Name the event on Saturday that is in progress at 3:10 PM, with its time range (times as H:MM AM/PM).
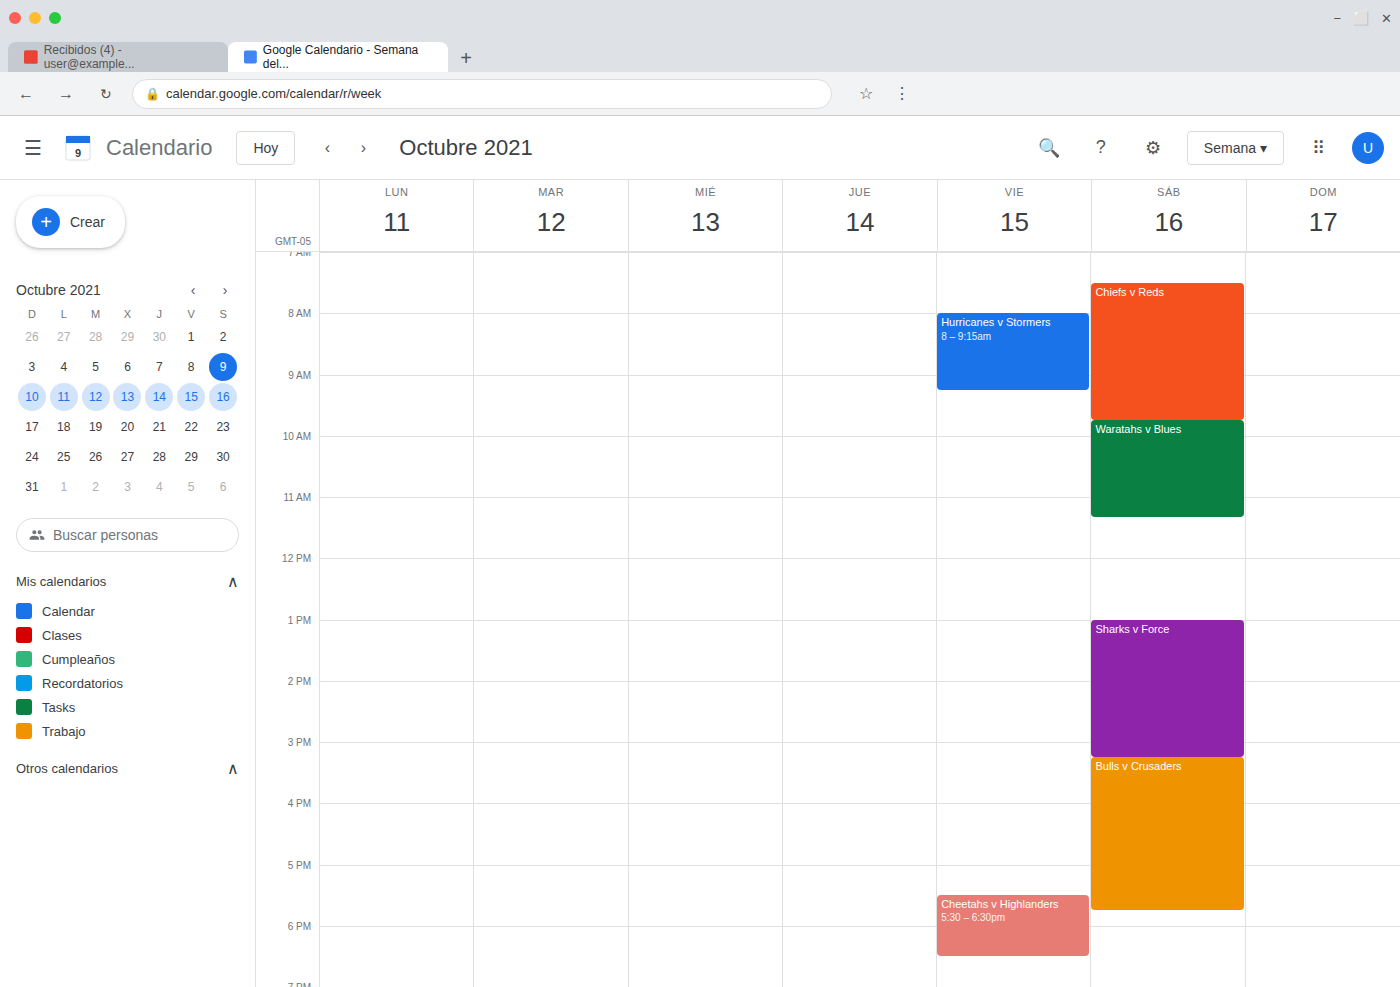
"Sharks v Force", 1:00 PM to 3:15 PM